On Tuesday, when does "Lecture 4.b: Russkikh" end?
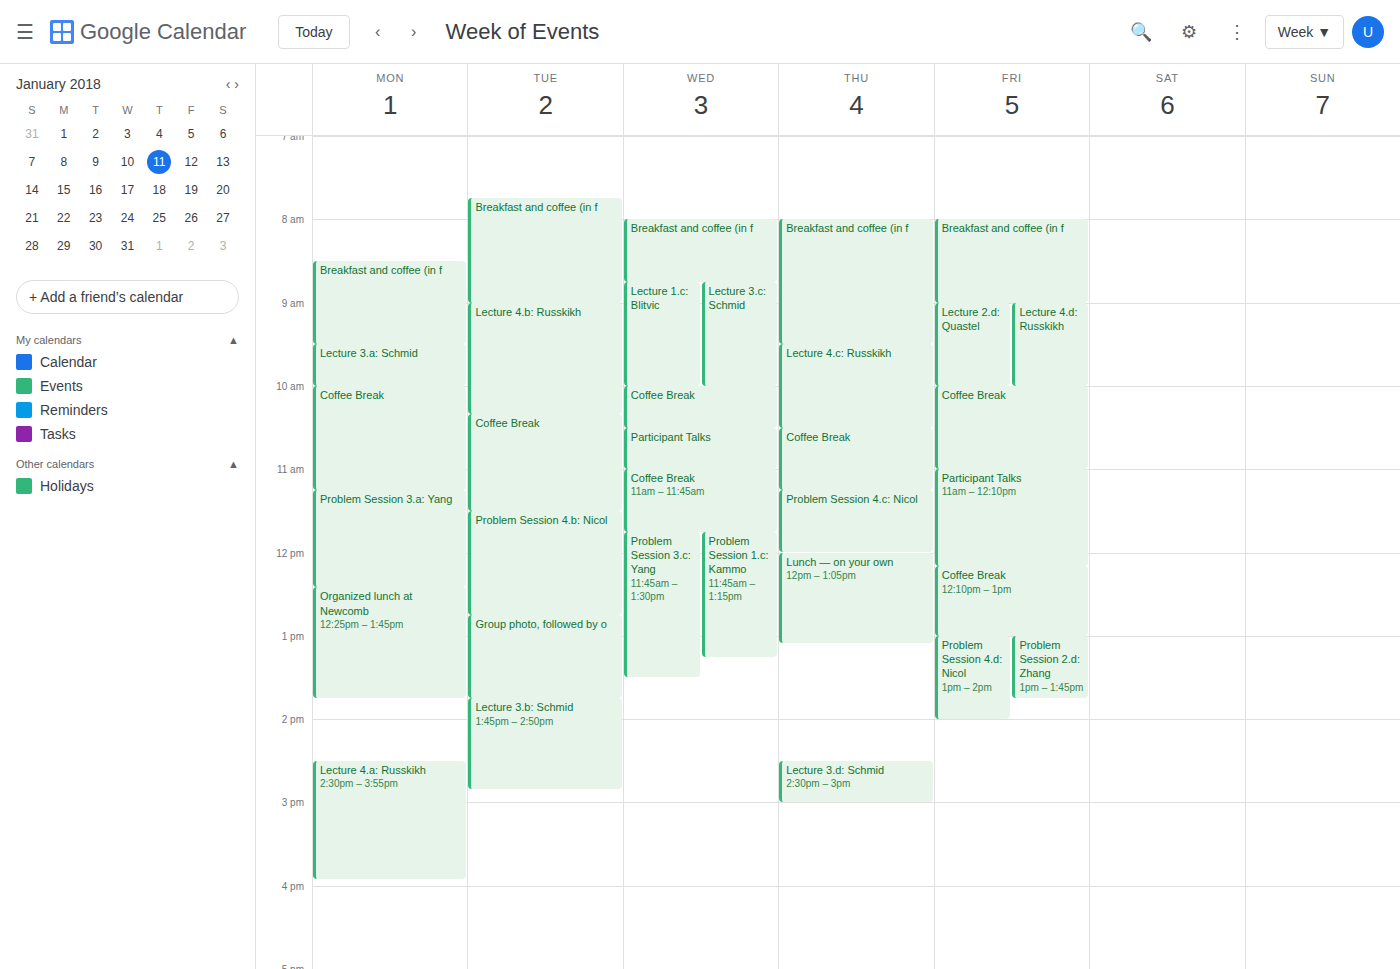
10:20 AM